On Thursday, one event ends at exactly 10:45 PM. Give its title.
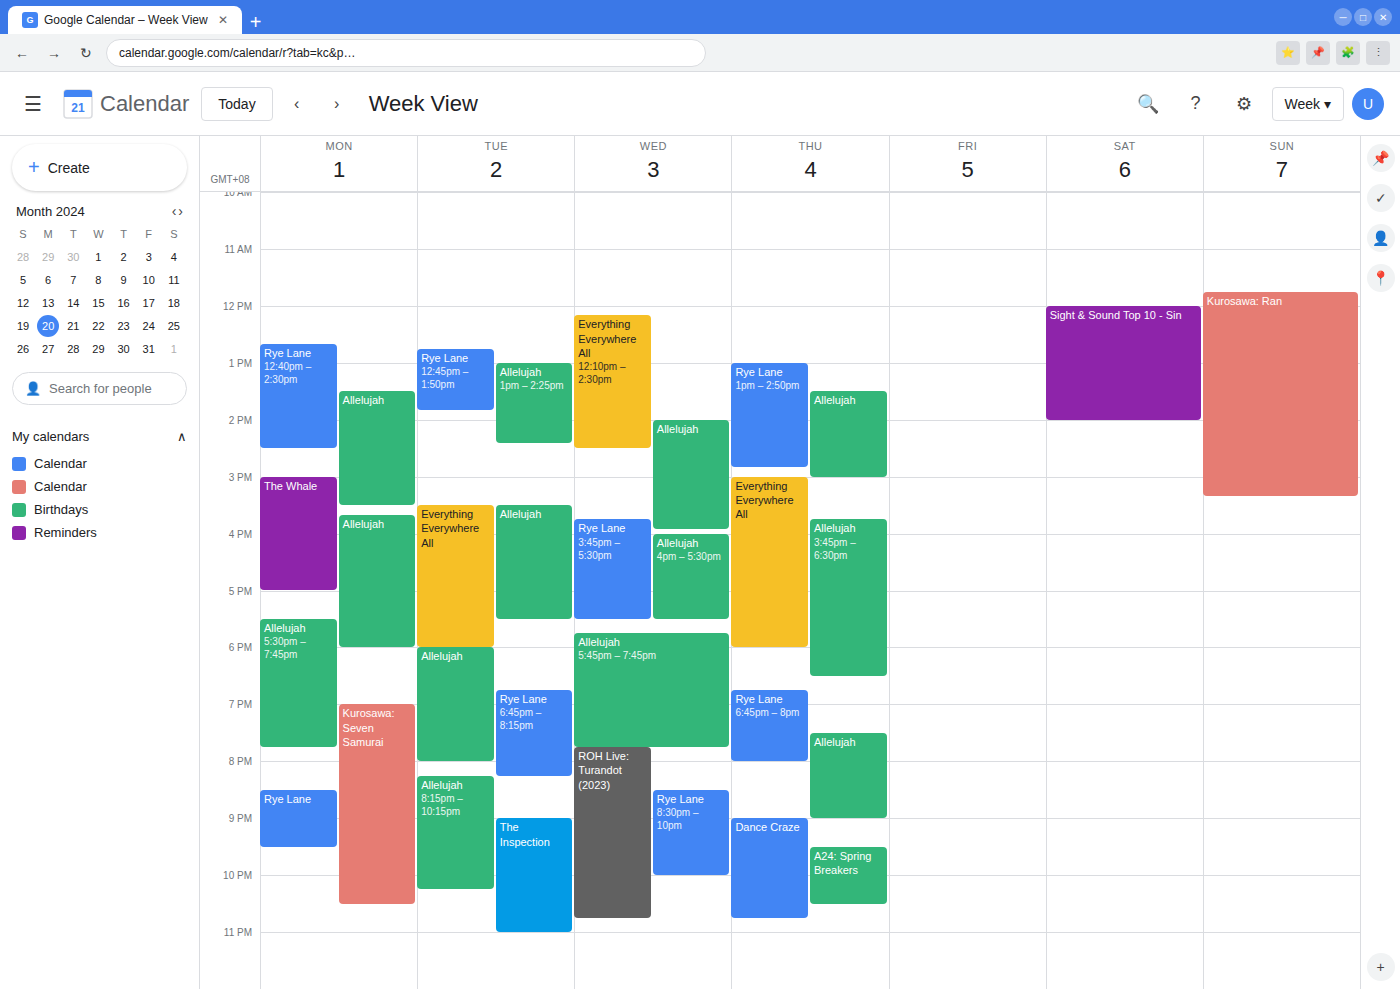
"Dance Craze"